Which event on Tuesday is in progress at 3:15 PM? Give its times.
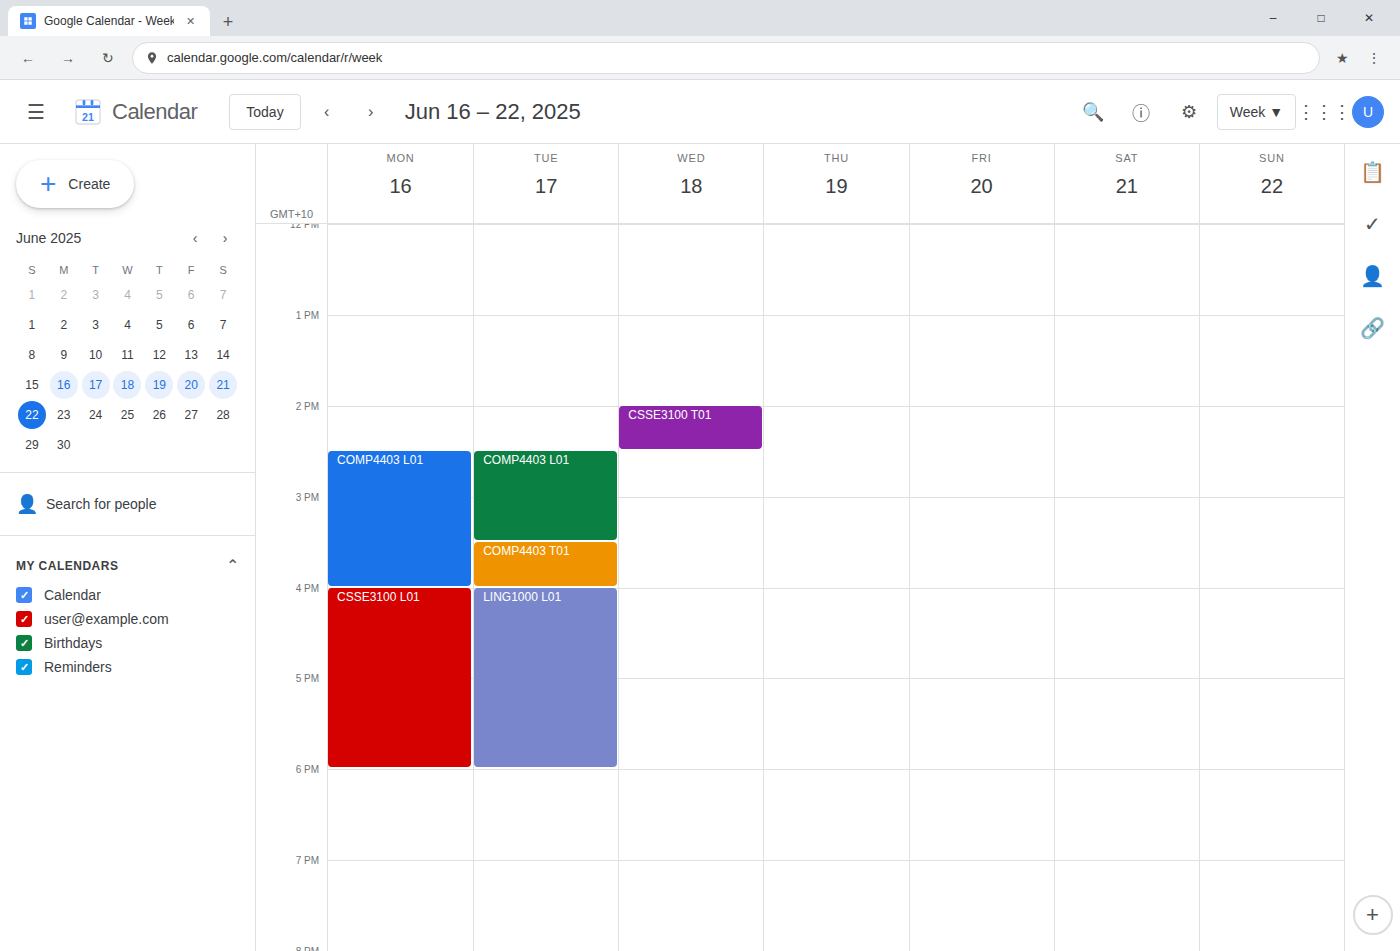
"COMP4403 L01", 2:30 PM to 3:30 PM